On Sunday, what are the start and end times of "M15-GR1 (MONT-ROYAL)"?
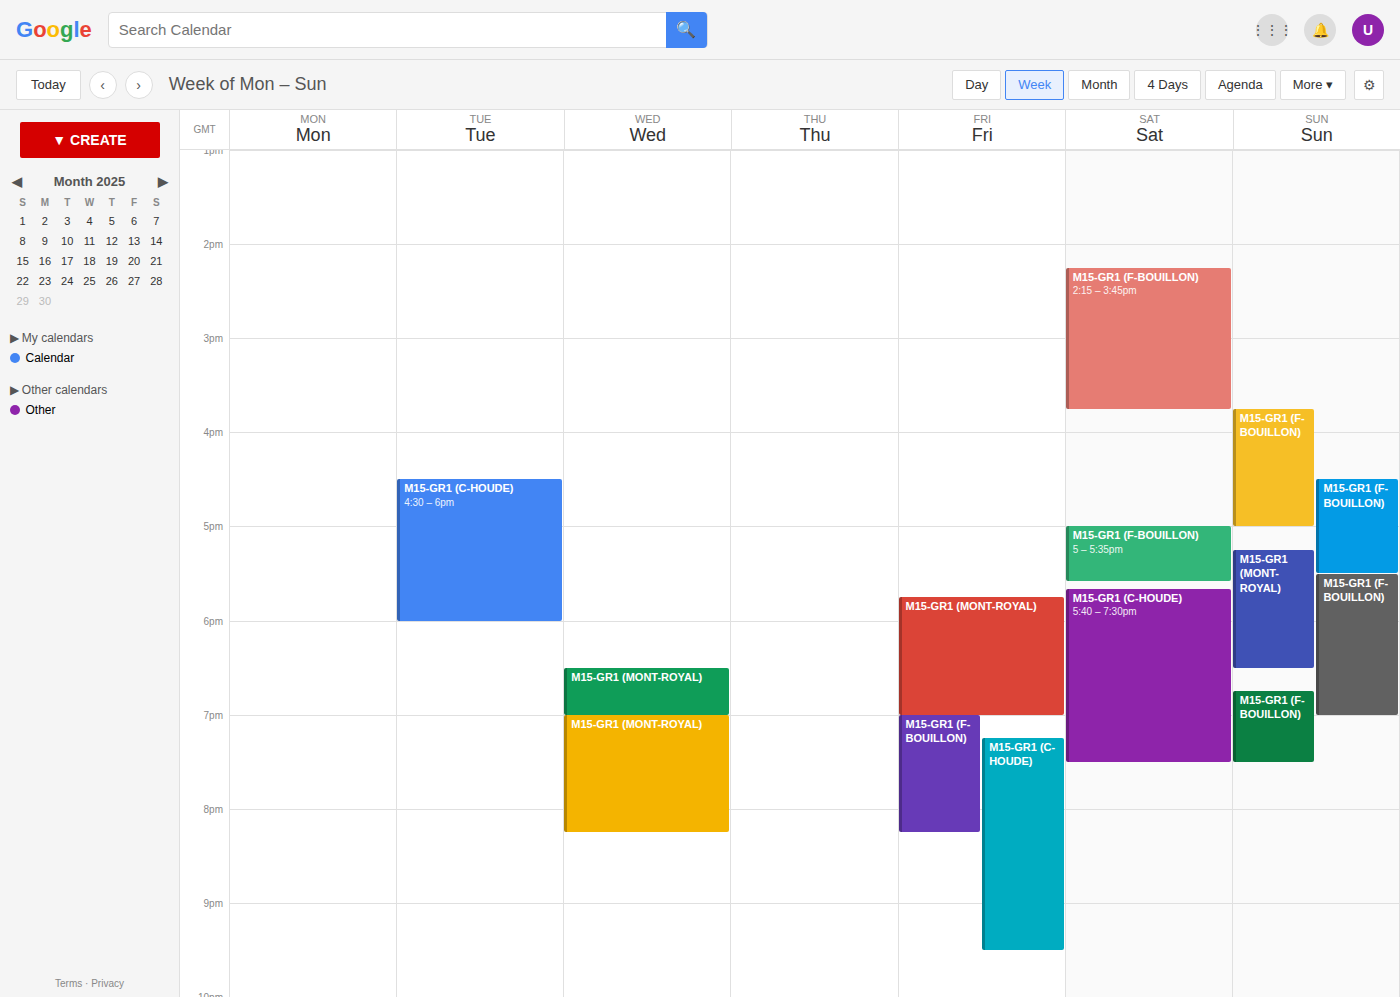
5:15 PM to 6:30 PM